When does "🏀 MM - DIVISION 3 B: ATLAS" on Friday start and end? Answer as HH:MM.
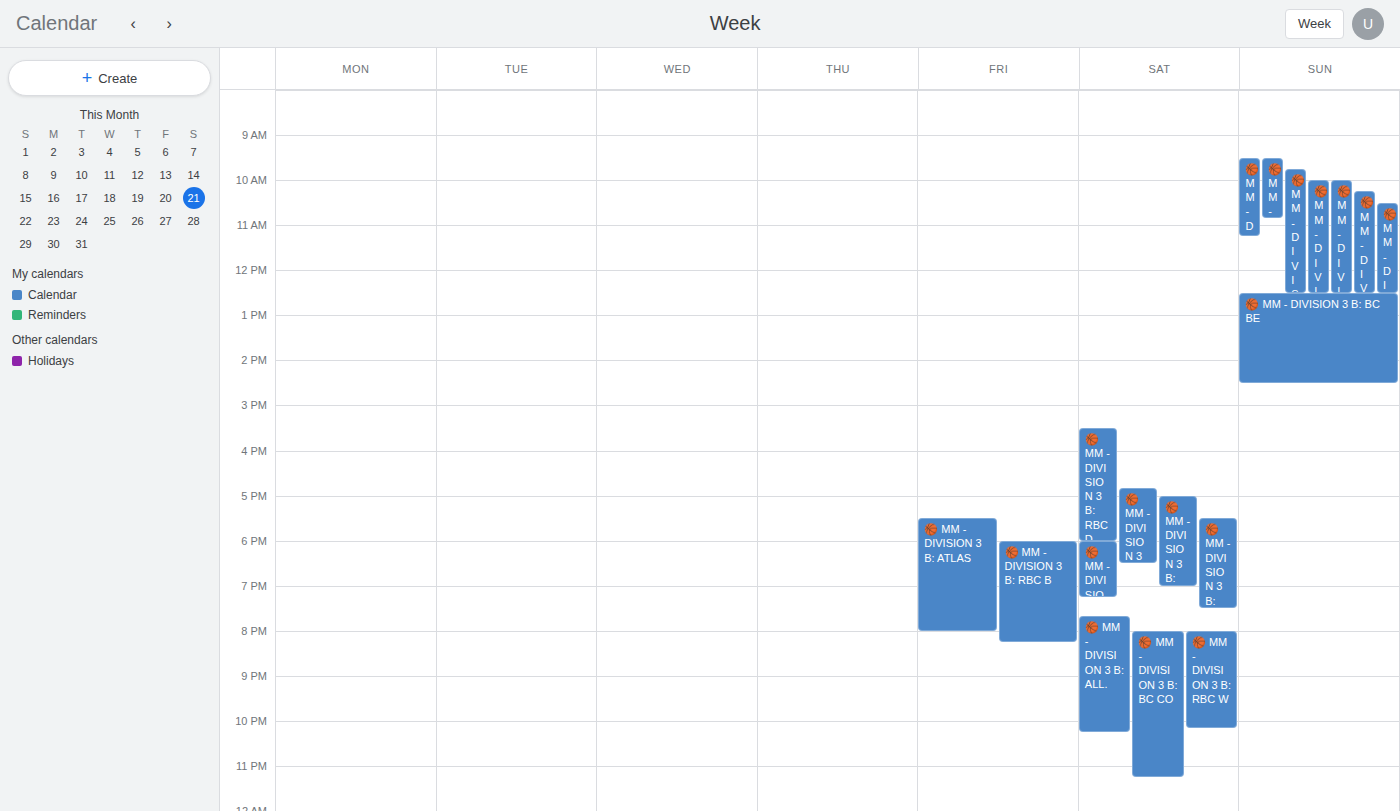
17:30 to 20:00